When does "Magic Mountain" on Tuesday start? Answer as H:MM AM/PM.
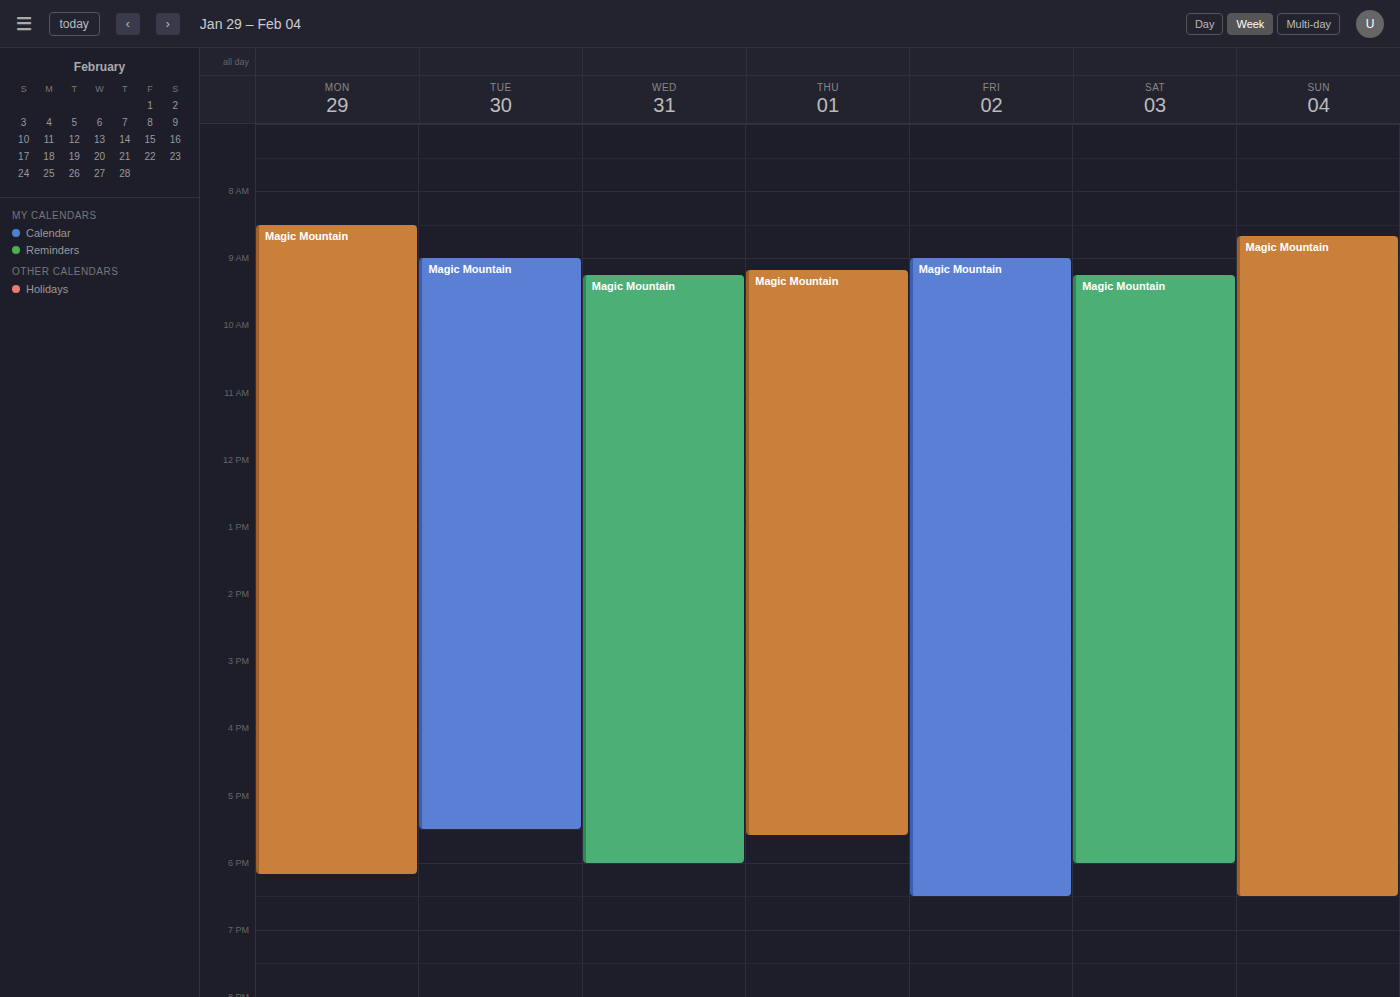
9:00 AM